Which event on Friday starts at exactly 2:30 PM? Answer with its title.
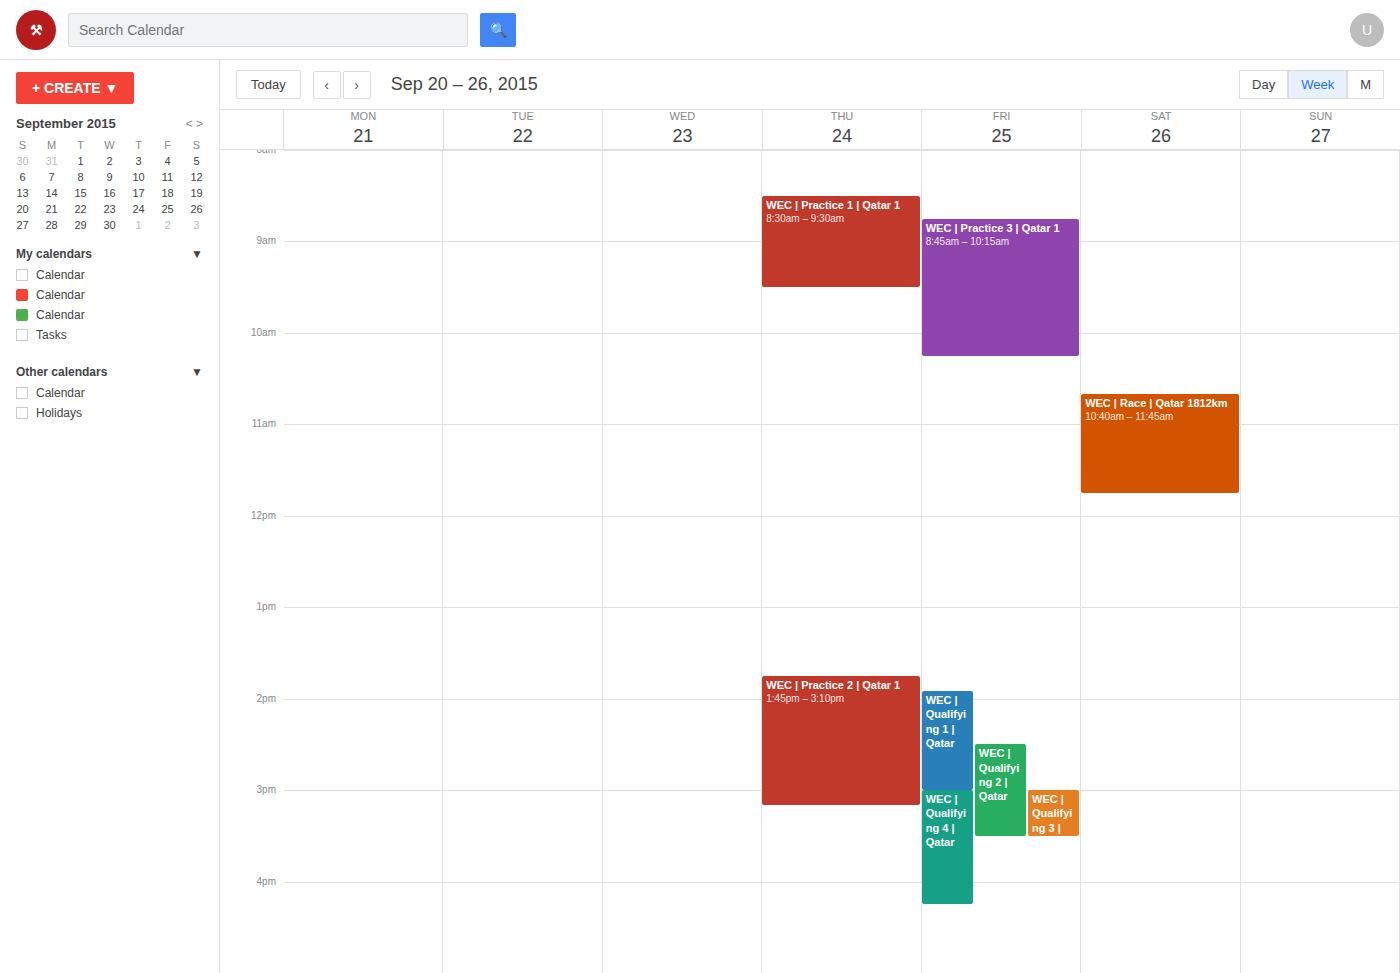
"WEC | Qualifying 2 | Qatar"